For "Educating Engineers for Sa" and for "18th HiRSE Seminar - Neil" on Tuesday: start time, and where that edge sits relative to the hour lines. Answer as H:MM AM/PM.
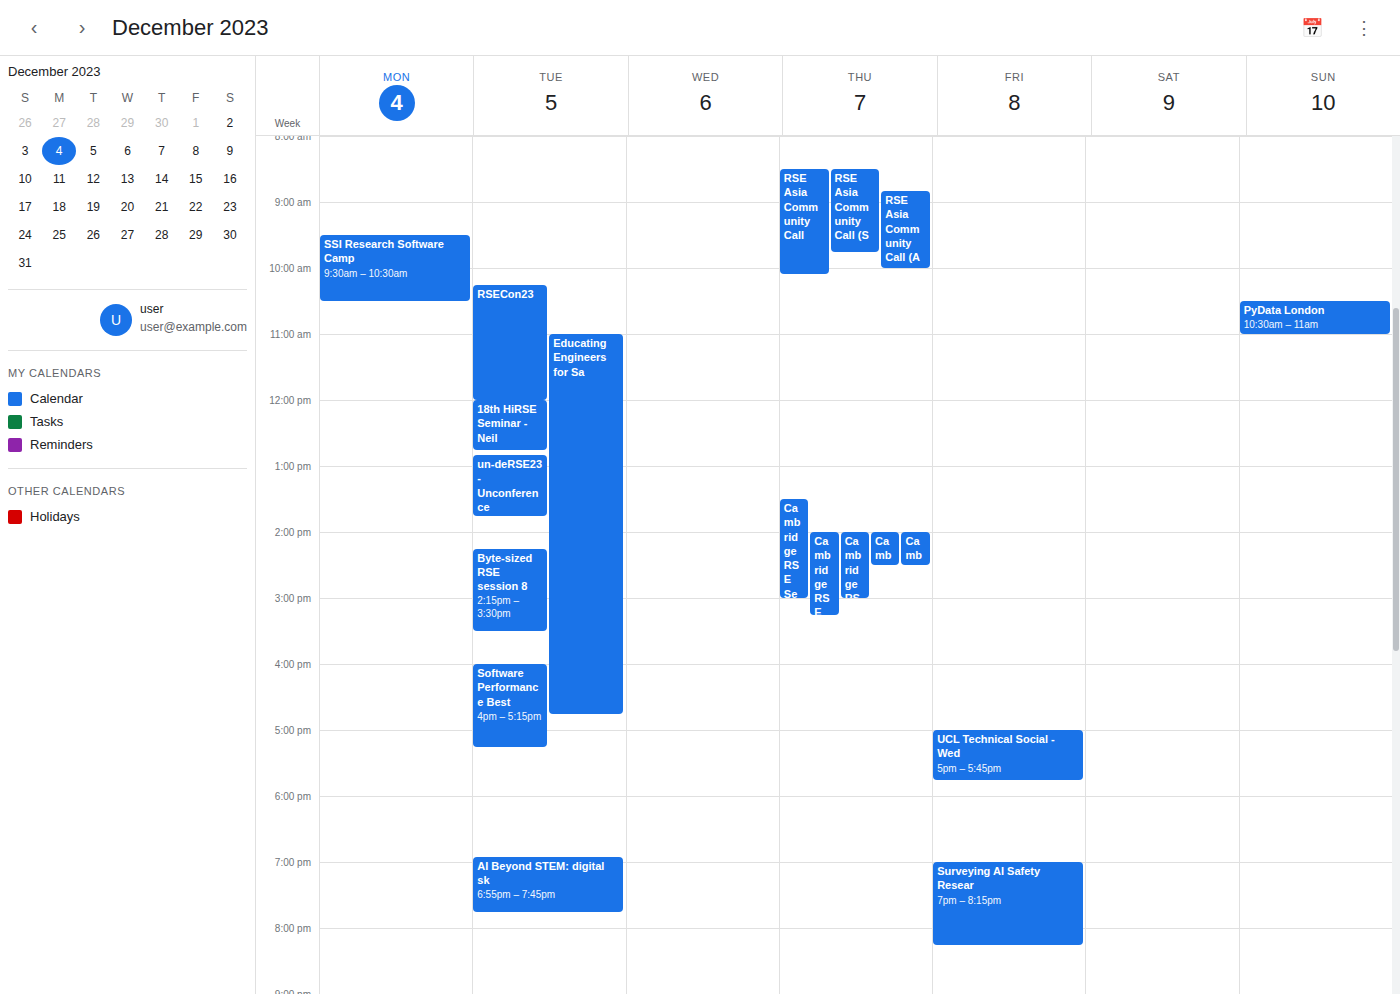
"Educating Engineers for Sa": 11:00 AM, exactly on the 11 AM line. "18th HiRSE Seminar - Neil": 12:00 PM, exactly on the 12 PM line.